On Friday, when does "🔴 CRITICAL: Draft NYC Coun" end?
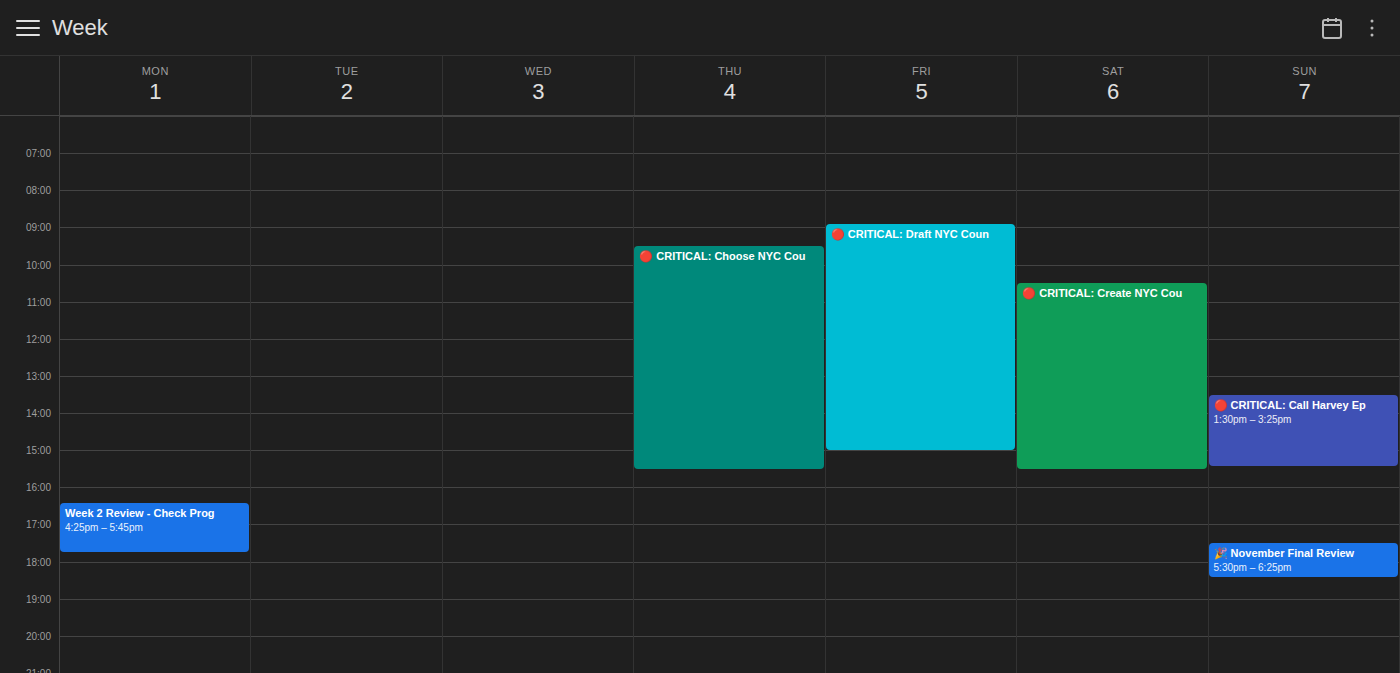
3:00 PM